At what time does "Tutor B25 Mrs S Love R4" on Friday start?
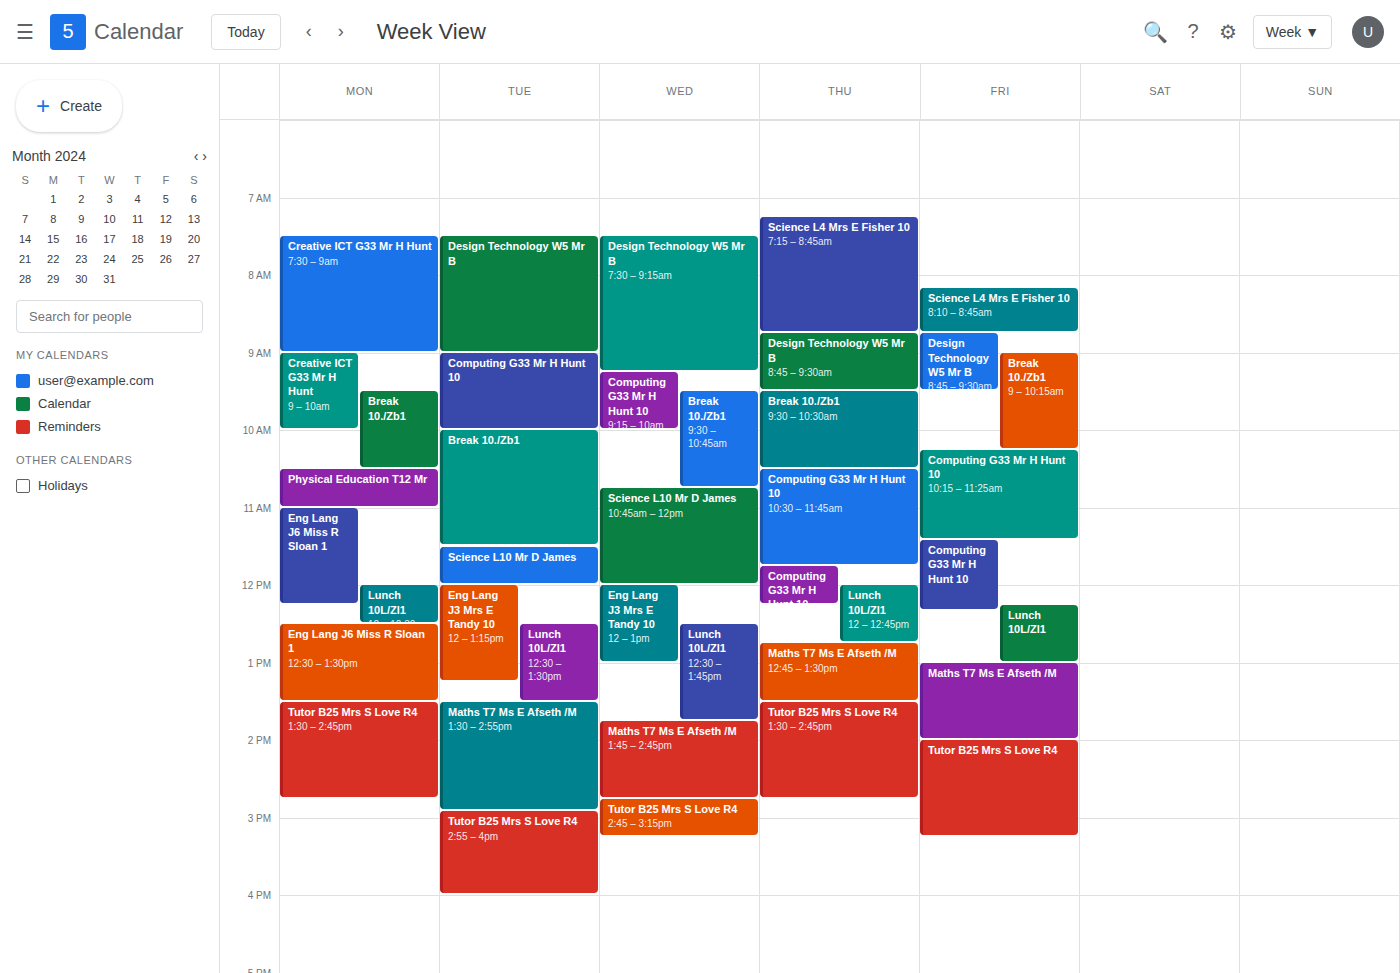
2:00 PM